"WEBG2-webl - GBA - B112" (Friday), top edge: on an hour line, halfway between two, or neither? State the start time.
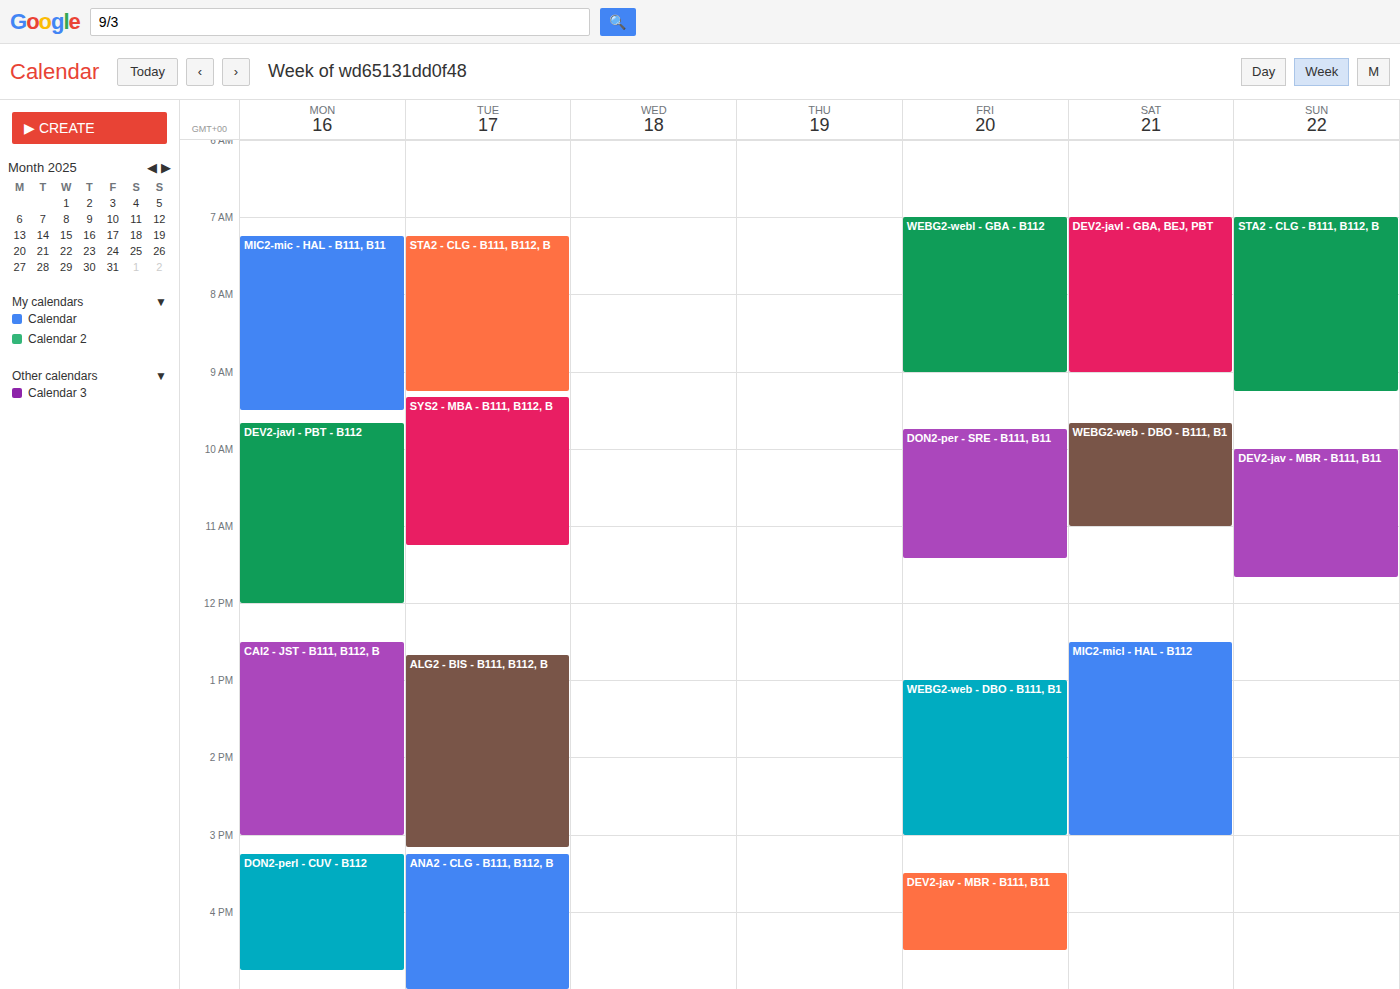
7:00 AM -- exactly on the 7 AM line.